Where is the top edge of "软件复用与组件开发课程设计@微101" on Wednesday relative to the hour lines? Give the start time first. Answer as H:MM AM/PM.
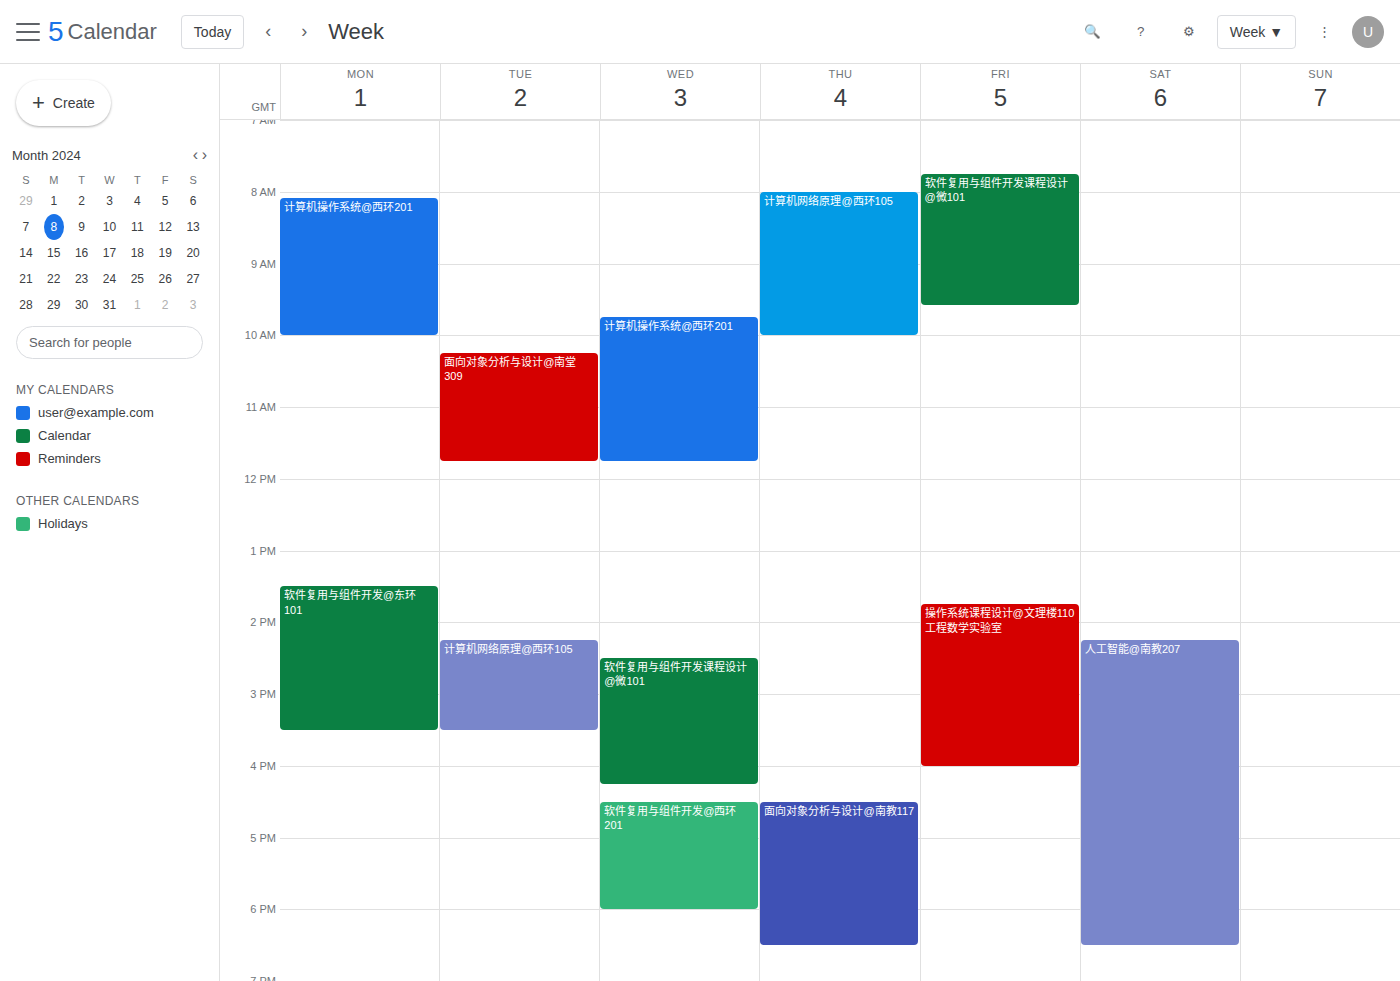
2:30 PM -- halfway between the 2 PM and 3 PM lines.